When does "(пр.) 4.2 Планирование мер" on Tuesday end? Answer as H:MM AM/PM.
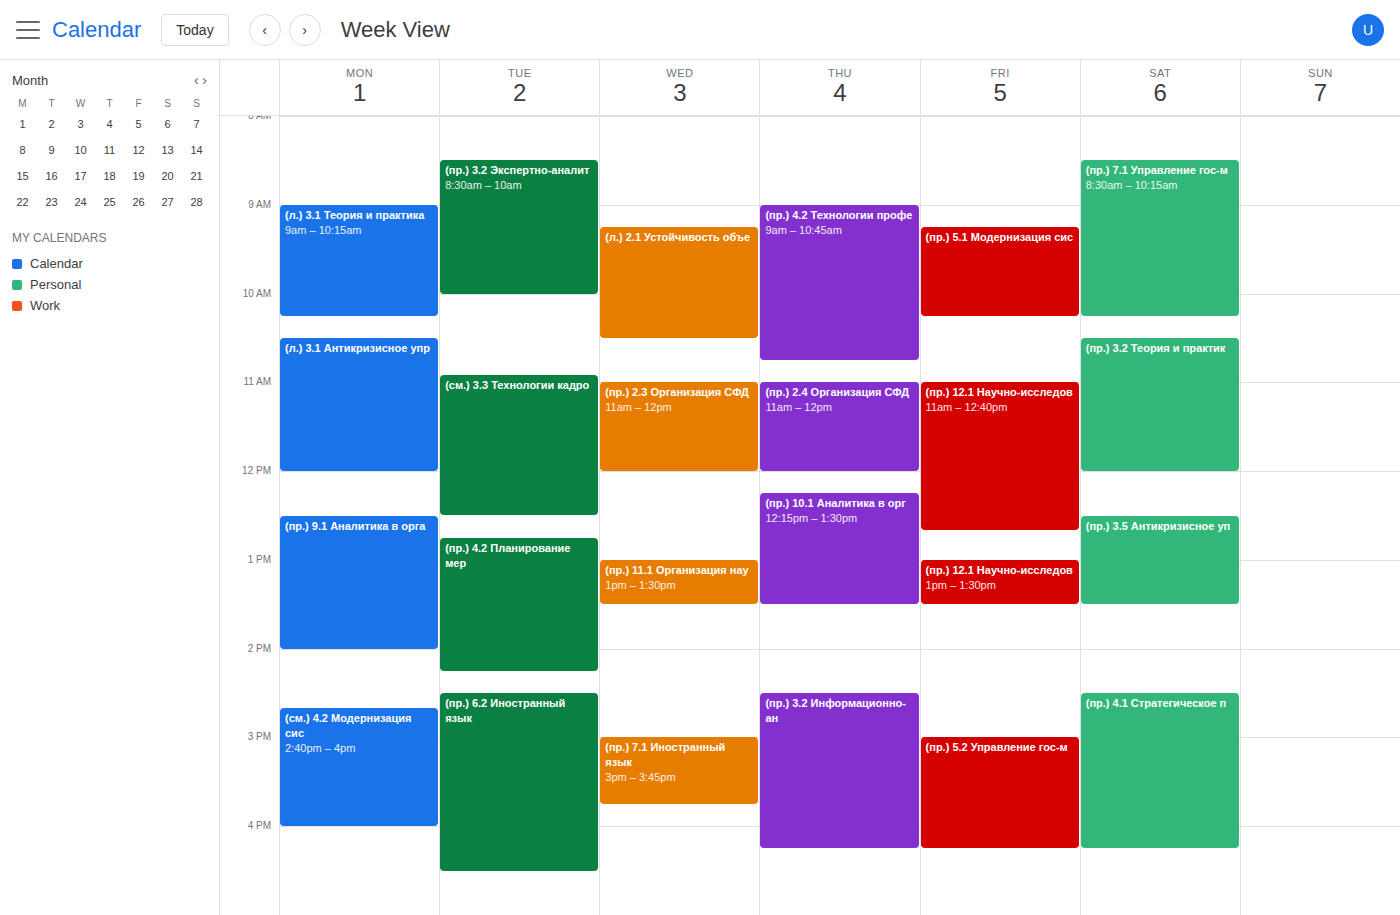
2:15 PM